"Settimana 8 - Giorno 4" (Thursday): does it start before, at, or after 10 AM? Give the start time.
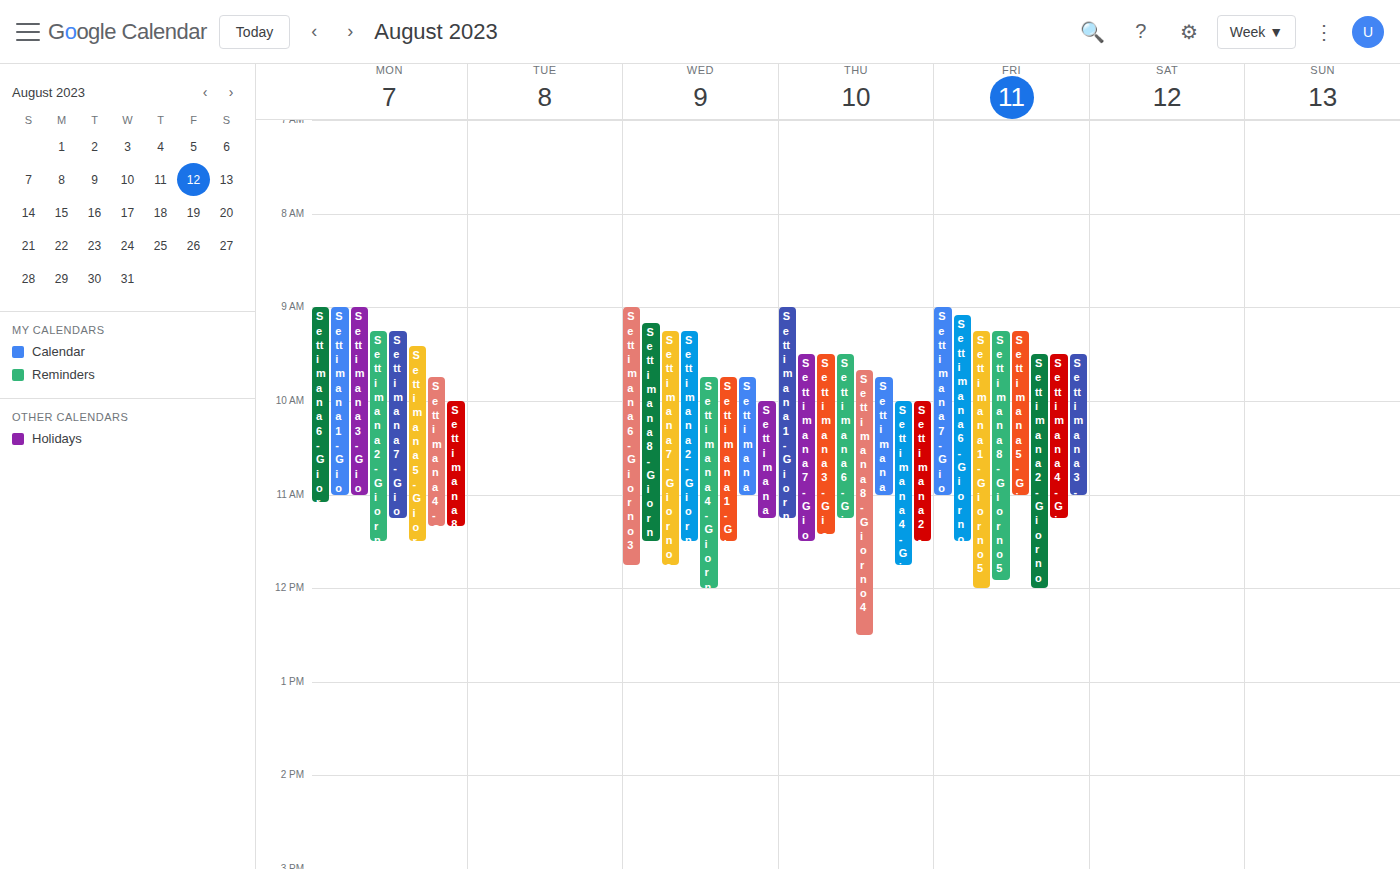
9:40 AM -- before 10 AM, 20 minutes above the 10 AM line.